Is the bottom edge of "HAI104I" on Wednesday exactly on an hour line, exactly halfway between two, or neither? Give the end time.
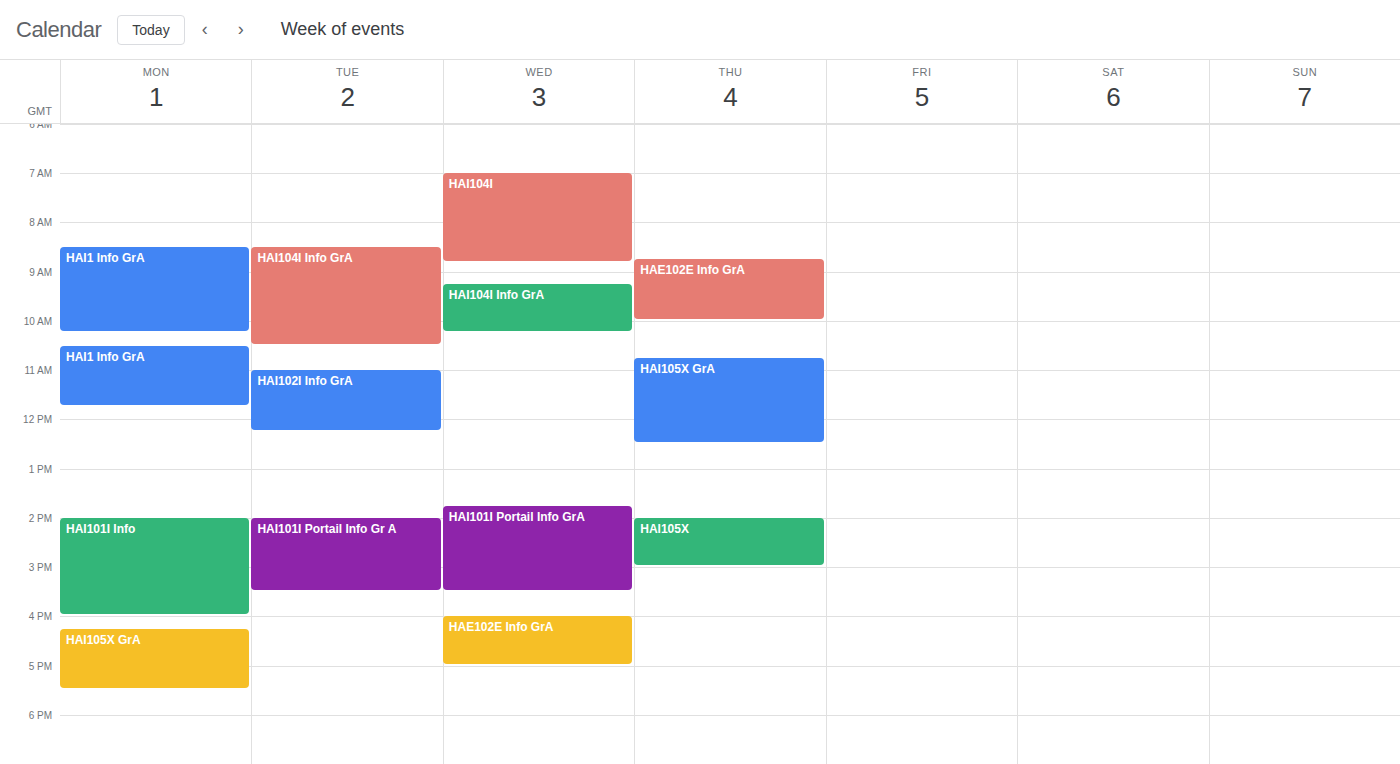
8:50 AM -- neither: 50 minutes below the 8 AM line and 10 minutes above the 9 AM line.